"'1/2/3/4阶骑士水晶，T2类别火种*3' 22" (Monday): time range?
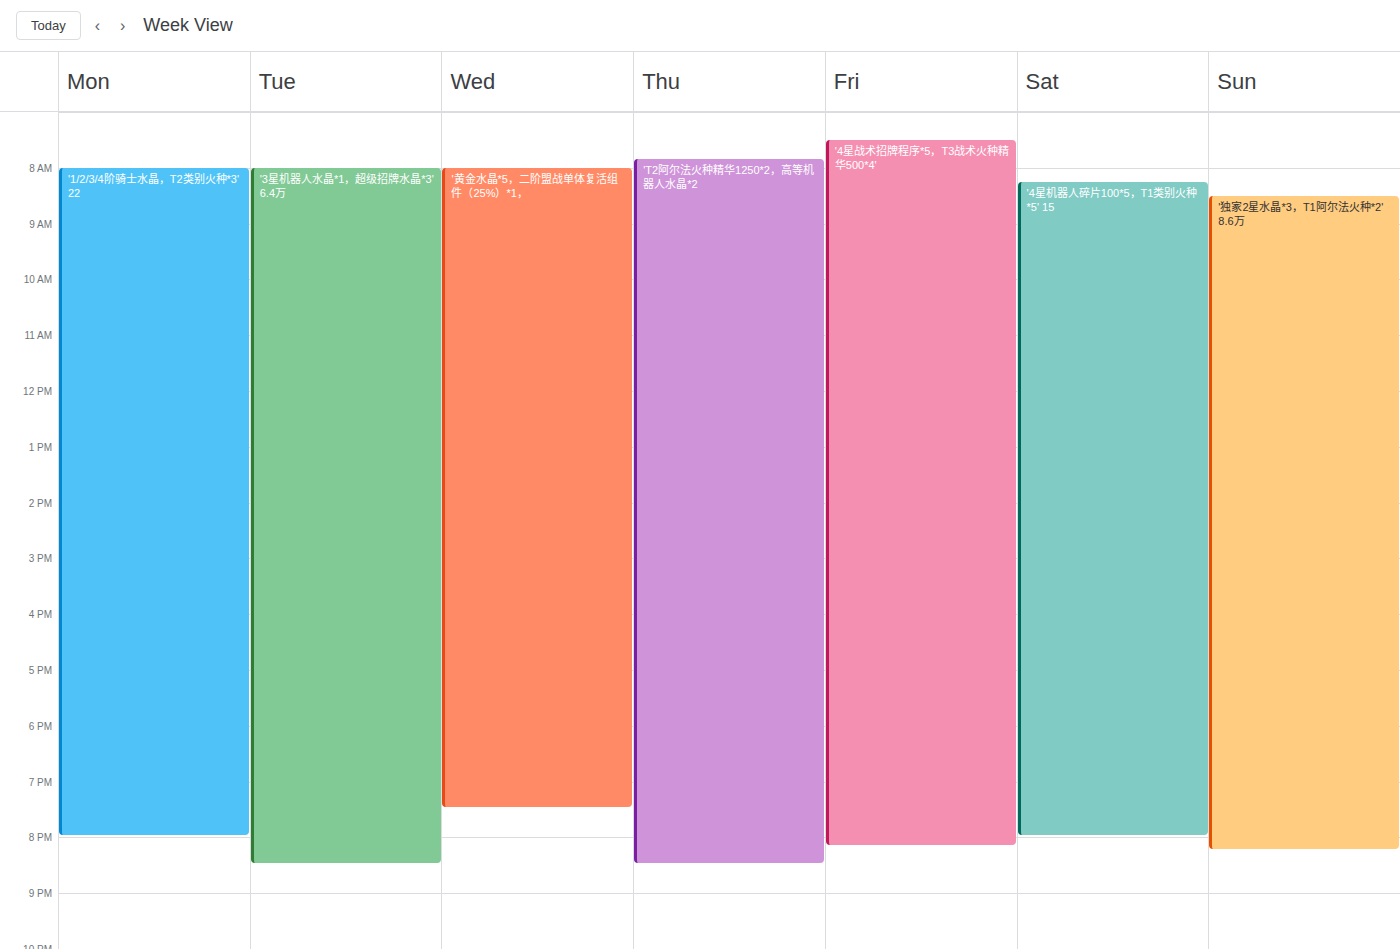
8:00 AM to 8:00 PM